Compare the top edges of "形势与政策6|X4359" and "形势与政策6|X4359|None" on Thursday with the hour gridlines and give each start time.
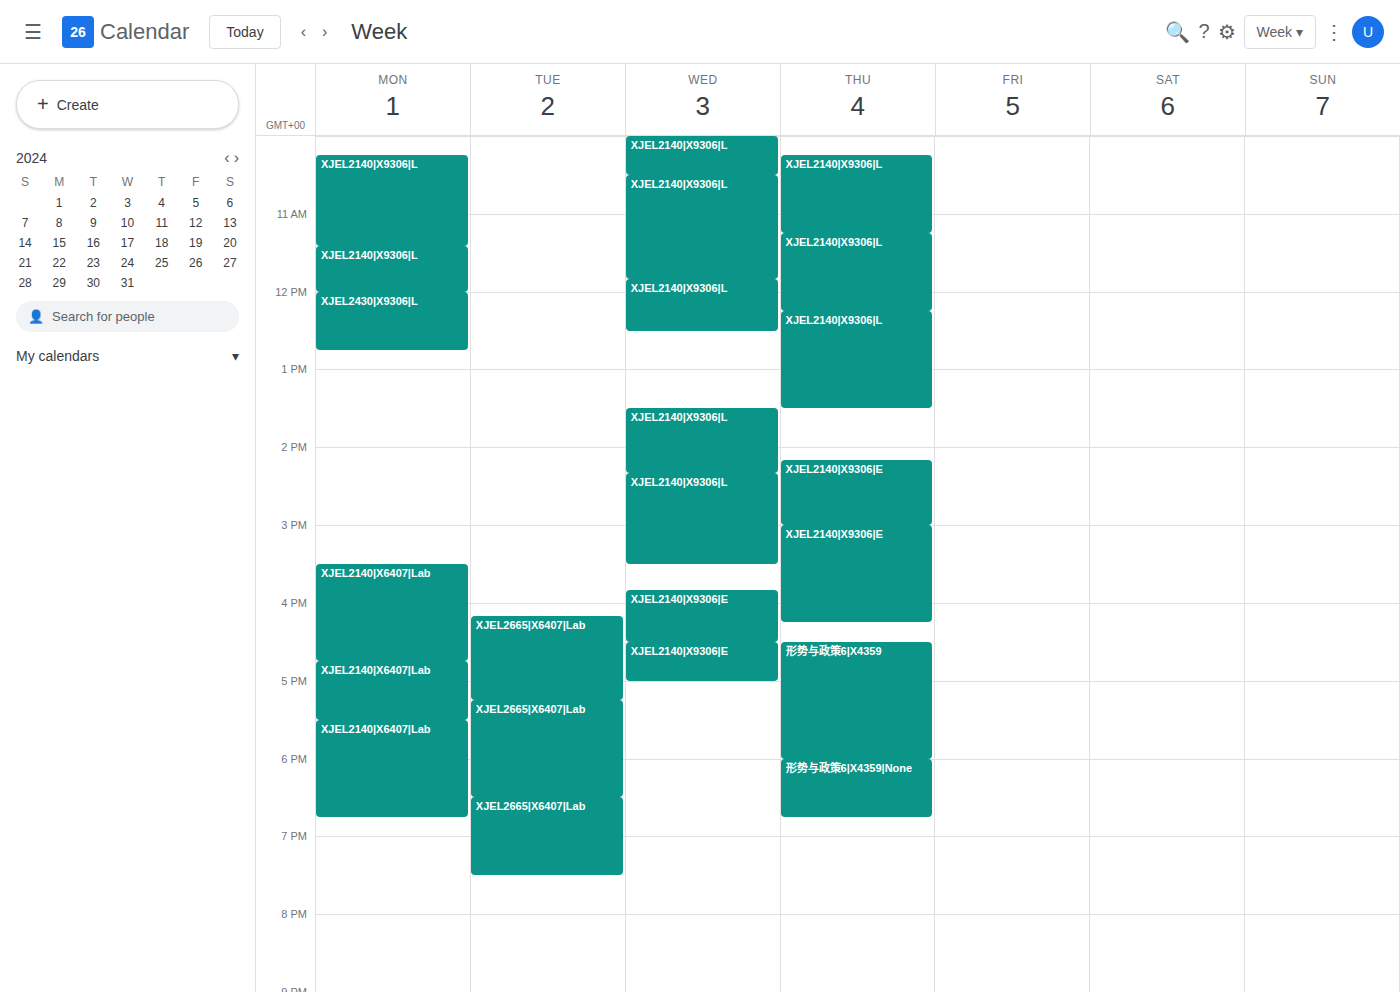
"形势与政策6|X4359": 4:30 PM, halfway between the 4 PM and 5 PM lines. "形势与政策6|X4359|None": 6:00 PM, exactly on the 6 PM line.